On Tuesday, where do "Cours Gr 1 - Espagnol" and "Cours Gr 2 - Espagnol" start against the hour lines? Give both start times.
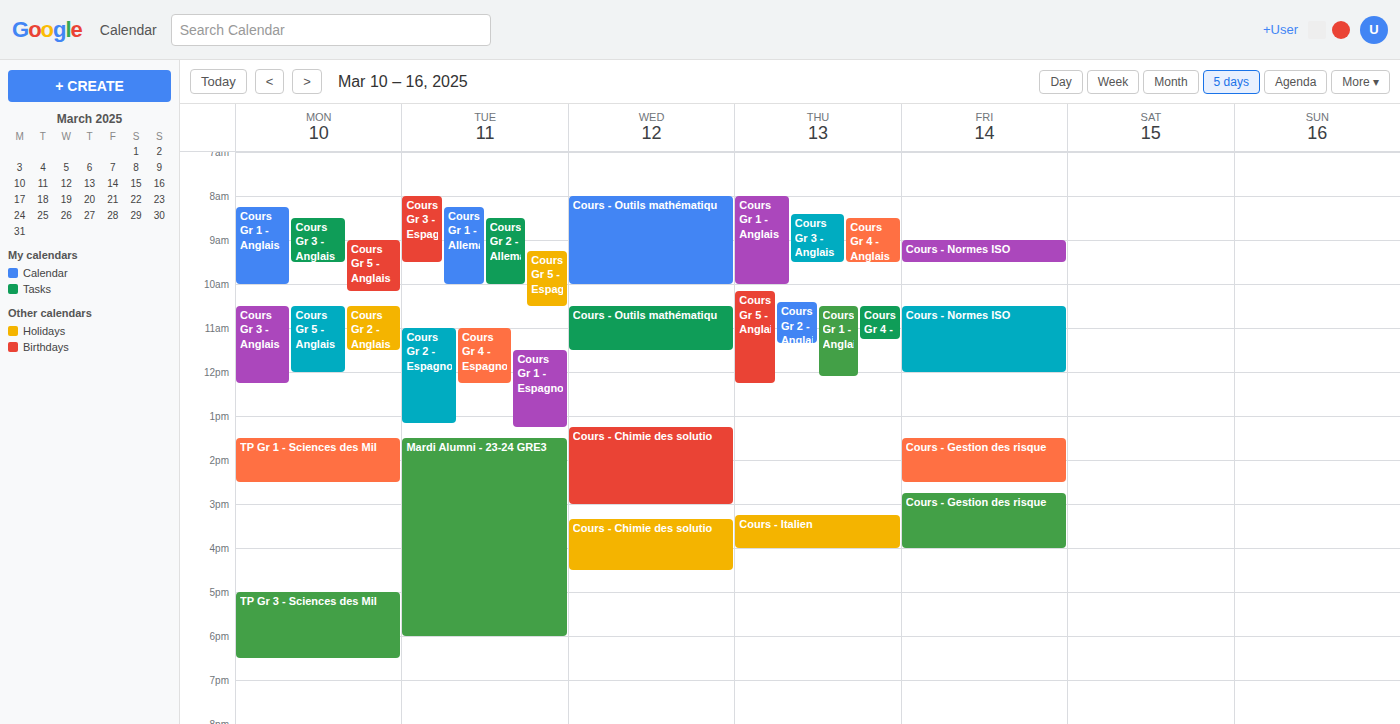
"Cours Gr 1 - Espagnol": 11:30 AM, halfway between the 11 AM and 12 PM lines. "Cours Gr 2 - Espagnol": 11:00 AM, exactly on the 11 AM line.